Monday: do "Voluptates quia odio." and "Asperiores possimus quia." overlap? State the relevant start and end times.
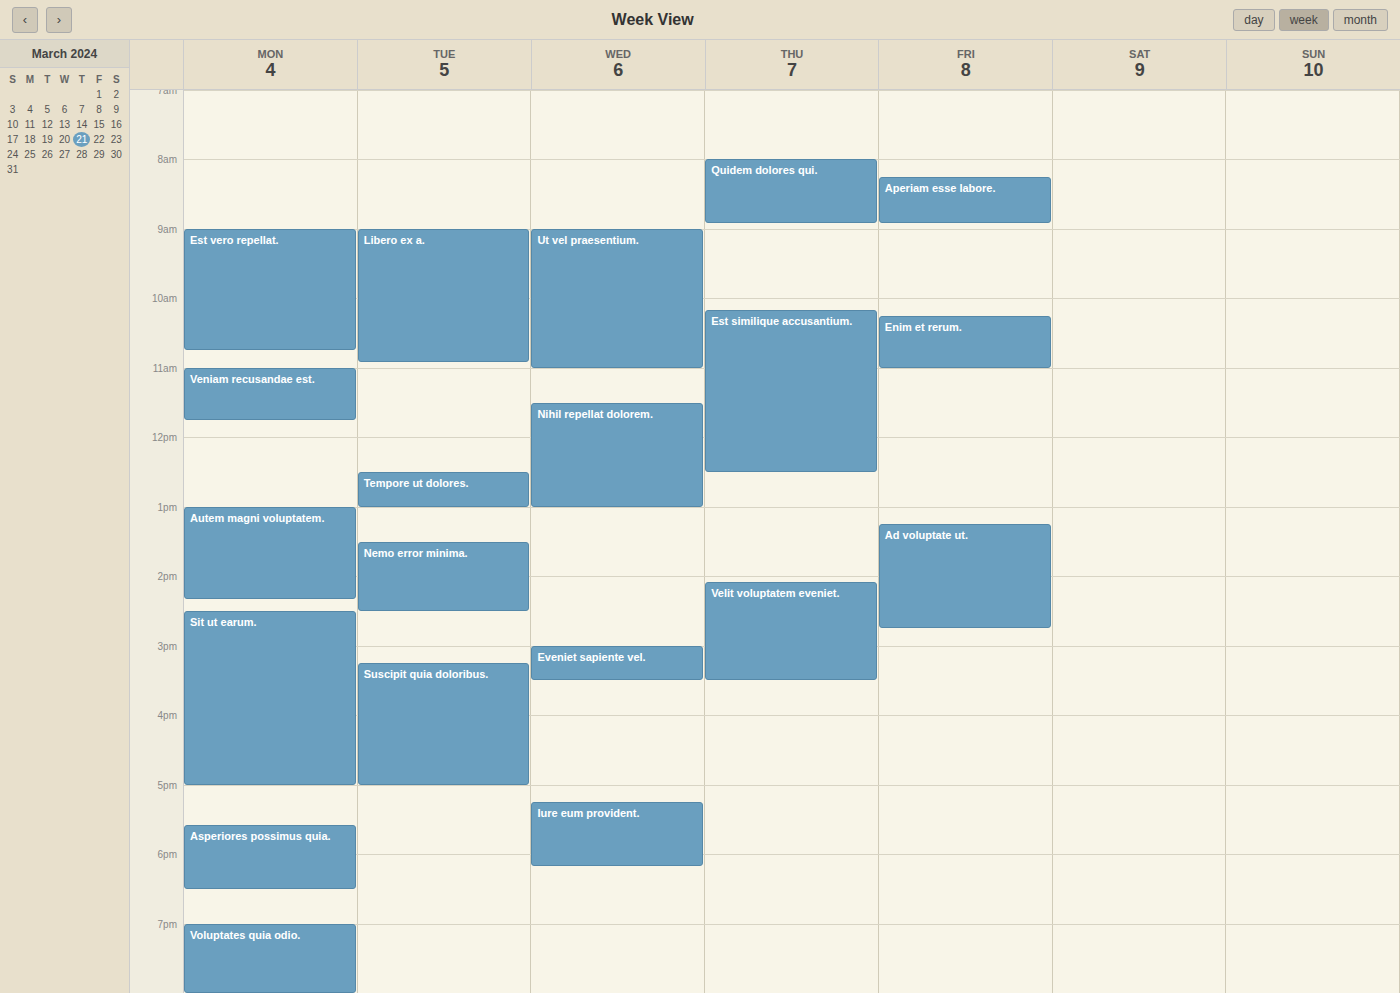
"Asperiores possimus quia." ends at 6:30 PM and "Voluptates quia odio." starts at 7:00 PM -- no overlap.